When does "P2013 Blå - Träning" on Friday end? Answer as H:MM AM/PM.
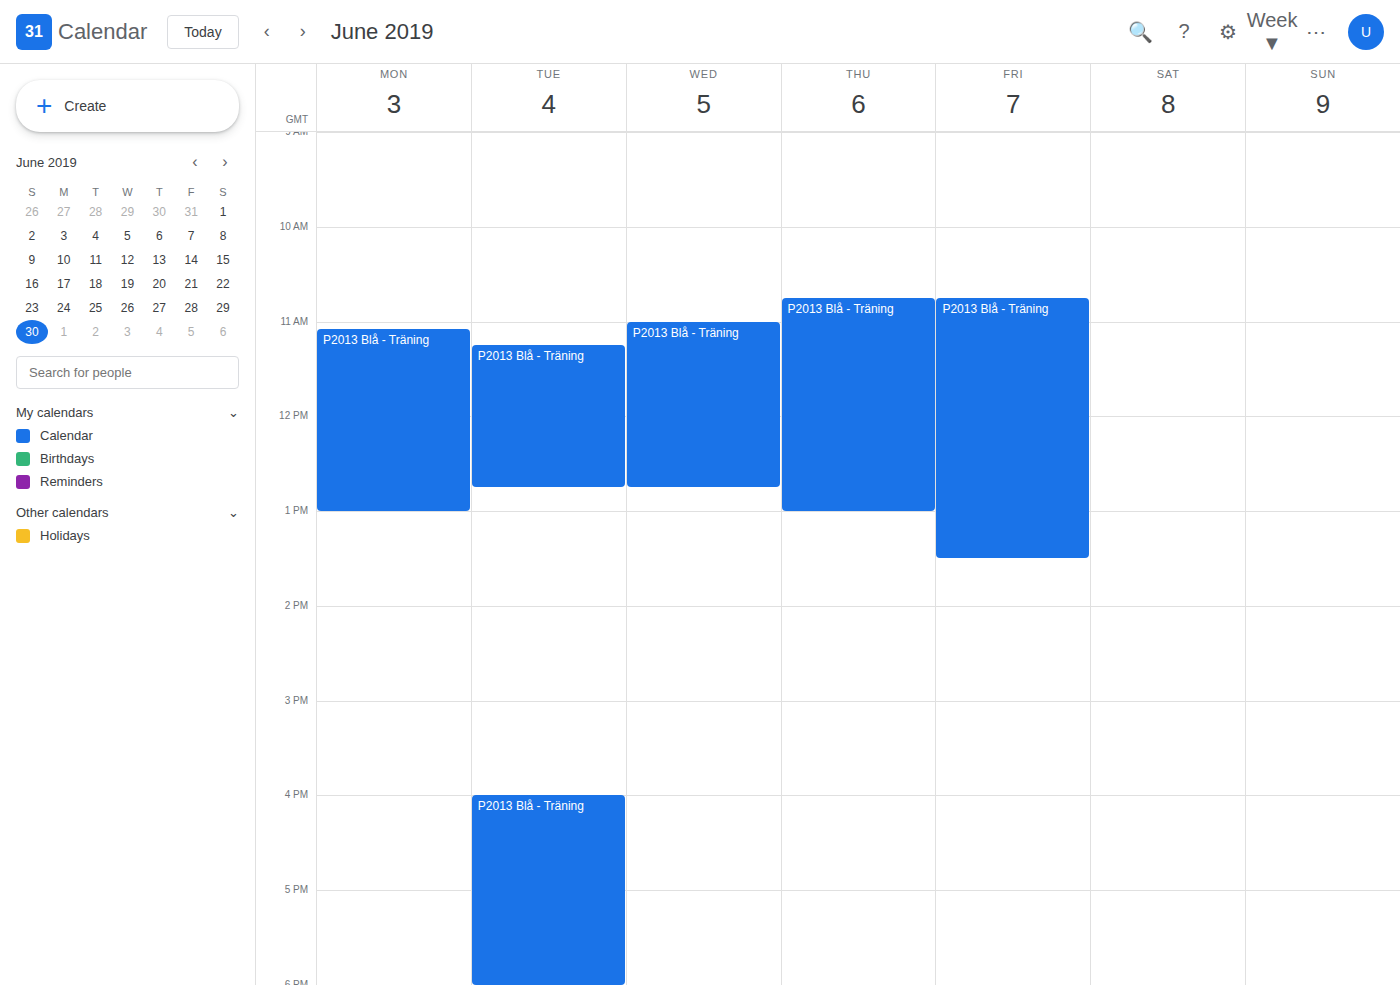
1:30 PM